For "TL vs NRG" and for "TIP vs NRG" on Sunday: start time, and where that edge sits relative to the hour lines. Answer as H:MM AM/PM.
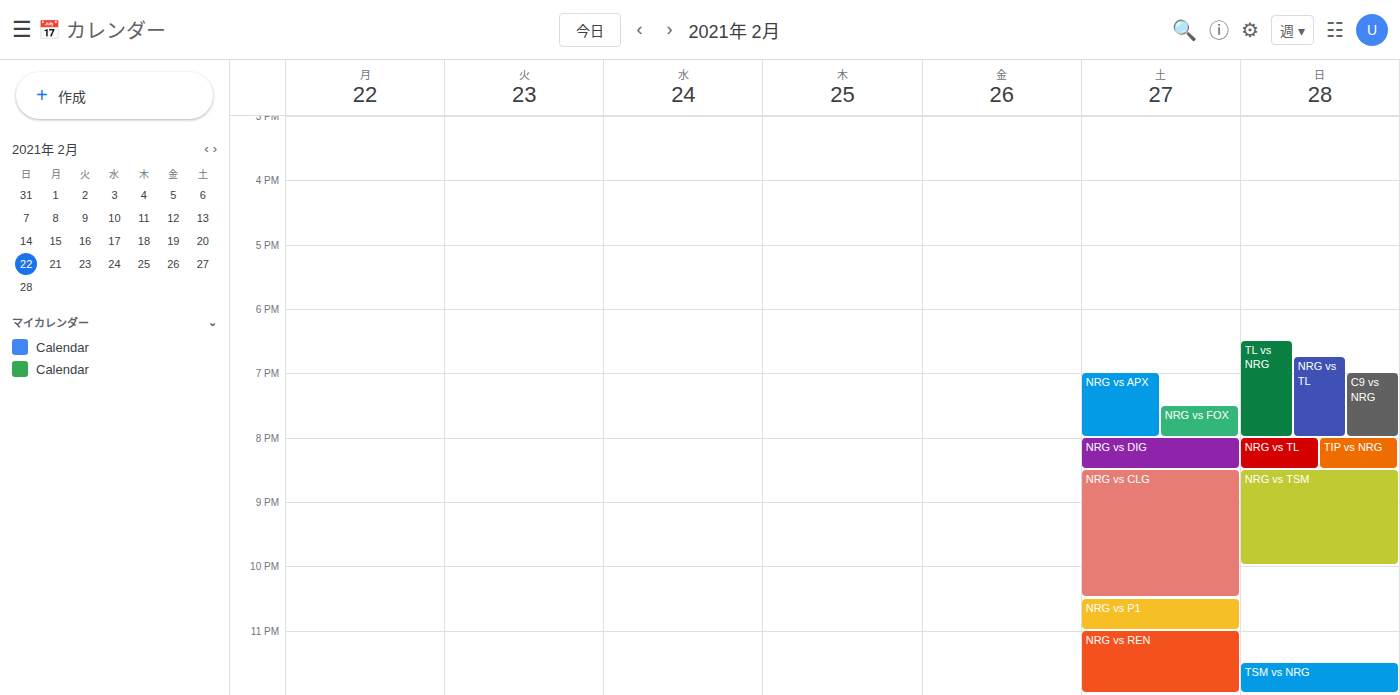
"TL vs NRG": 6:30 PM, halfway between the 6 PM and 7 PM lines. "TIP vs NRG": 8:00 PM, exactly on the 8 PM line.